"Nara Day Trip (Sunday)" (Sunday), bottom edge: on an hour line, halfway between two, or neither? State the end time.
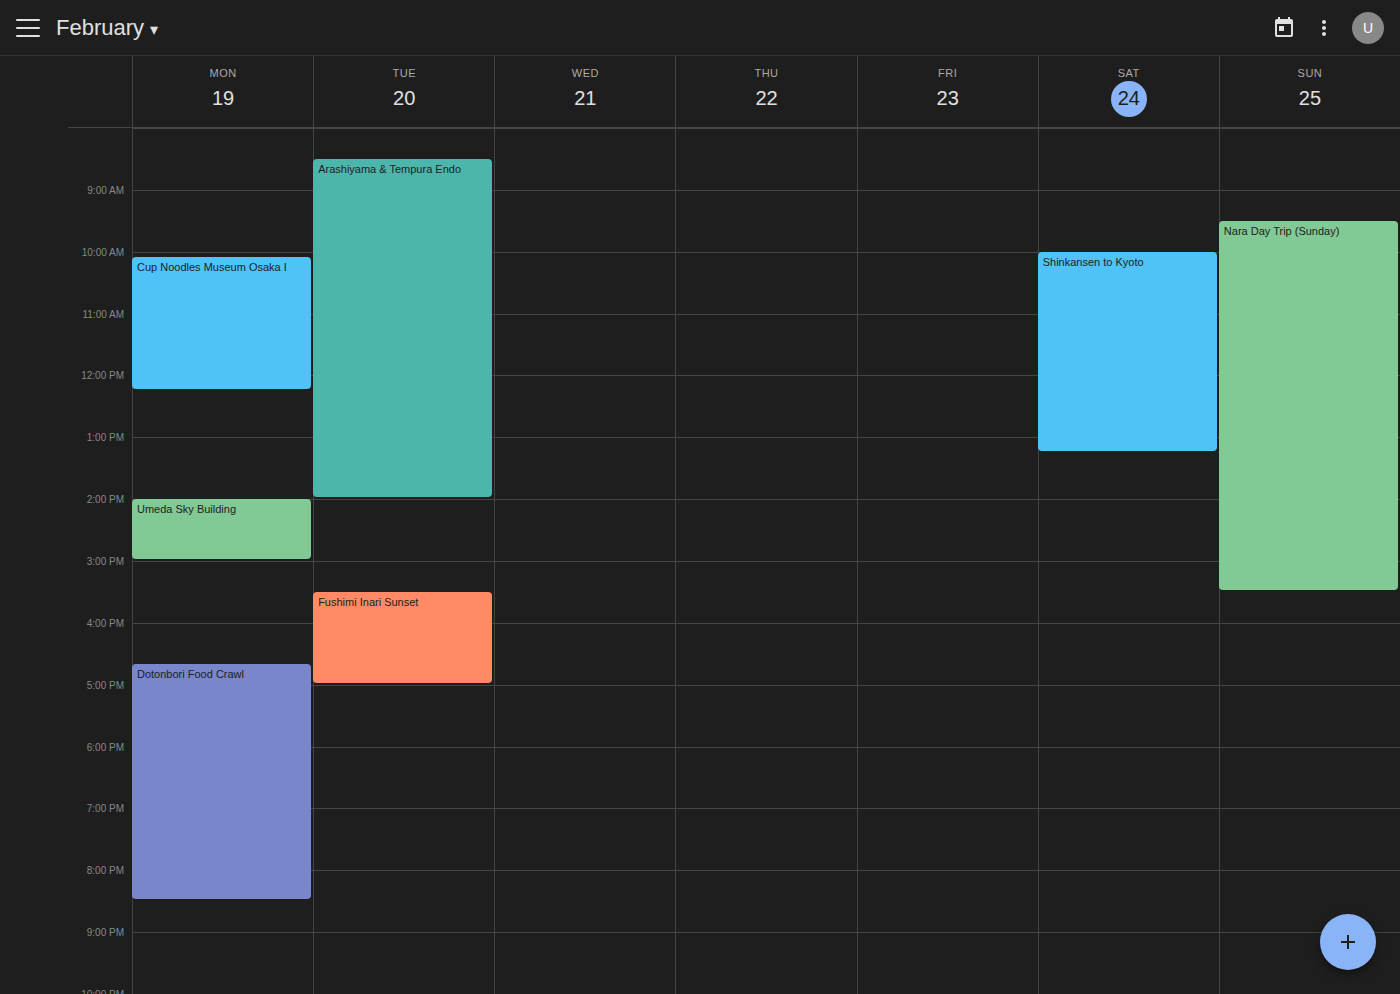
3:30 PM -- halfway between the 3 PM and 4 PM lines.